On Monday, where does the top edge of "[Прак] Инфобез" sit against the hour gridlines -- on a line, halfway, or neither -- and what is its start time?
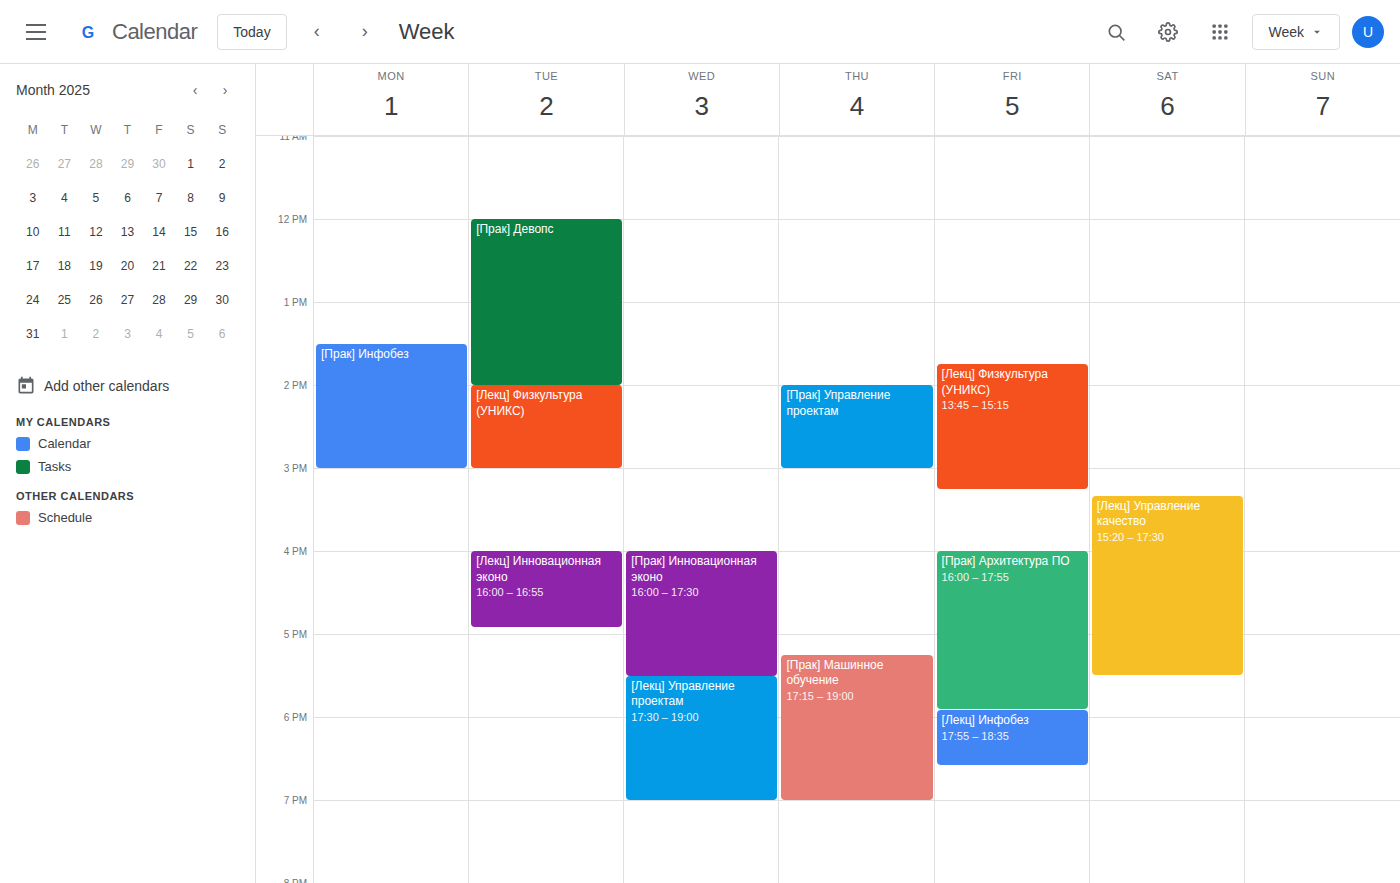
13:30 -- halfway between the 13:00 and 14:00 lines.